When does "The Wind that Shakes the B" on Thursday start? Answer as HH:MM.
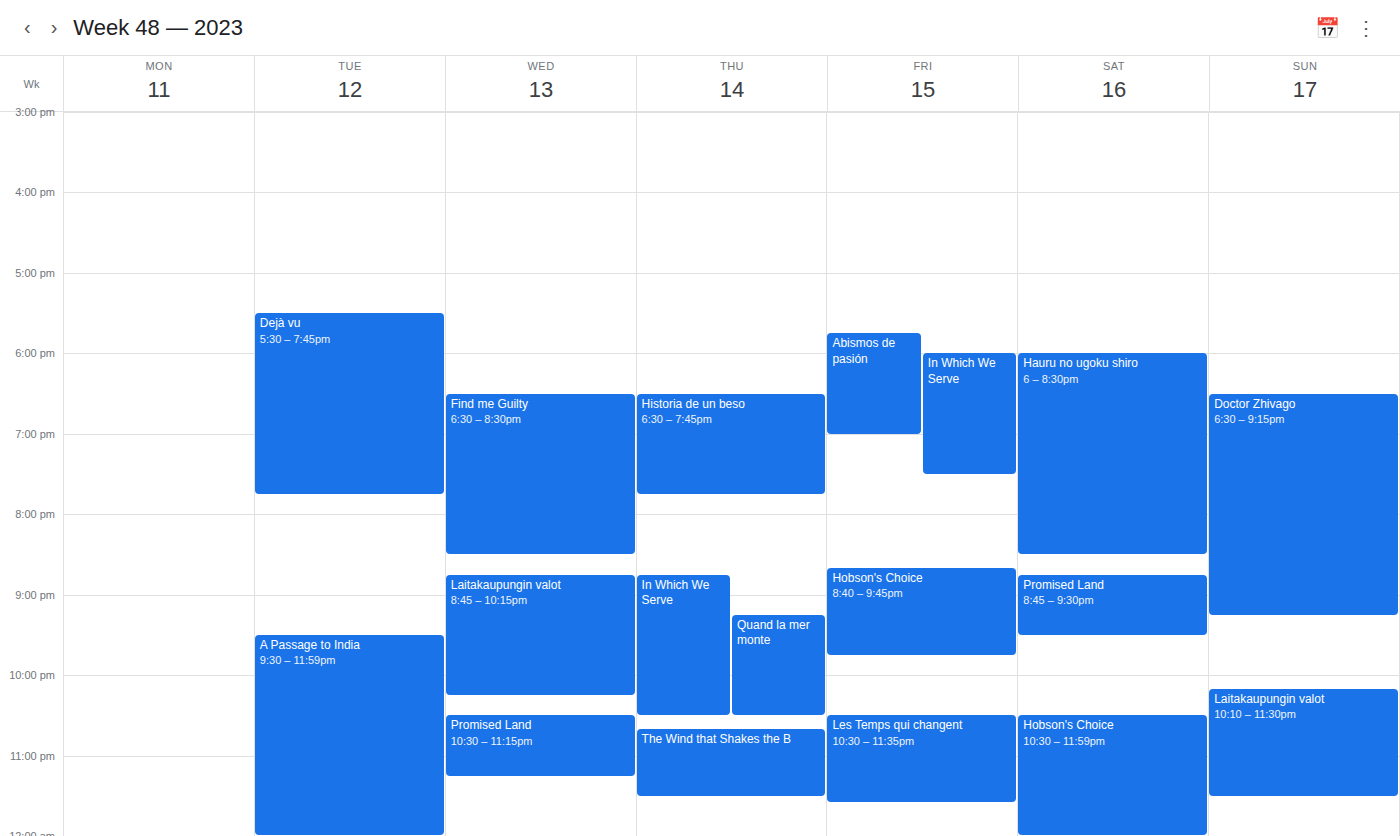
22:40